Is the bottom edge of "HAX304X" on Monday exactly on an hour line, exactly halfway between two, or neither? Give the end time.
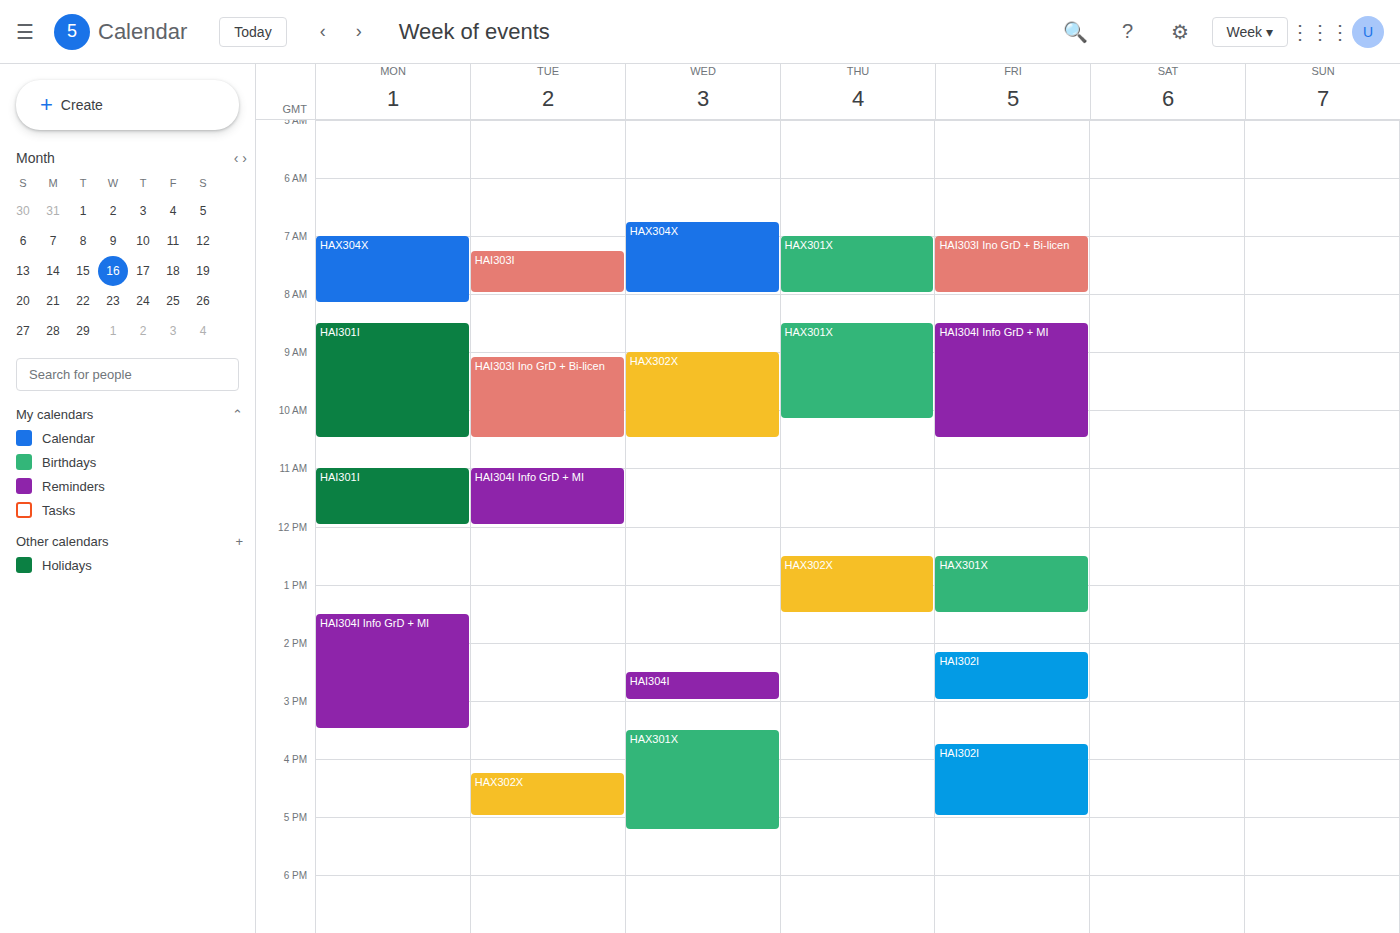
8:10 AM -- neither: 10 minutes below the 8 AM line and 50 minutes above the 9 AM line.